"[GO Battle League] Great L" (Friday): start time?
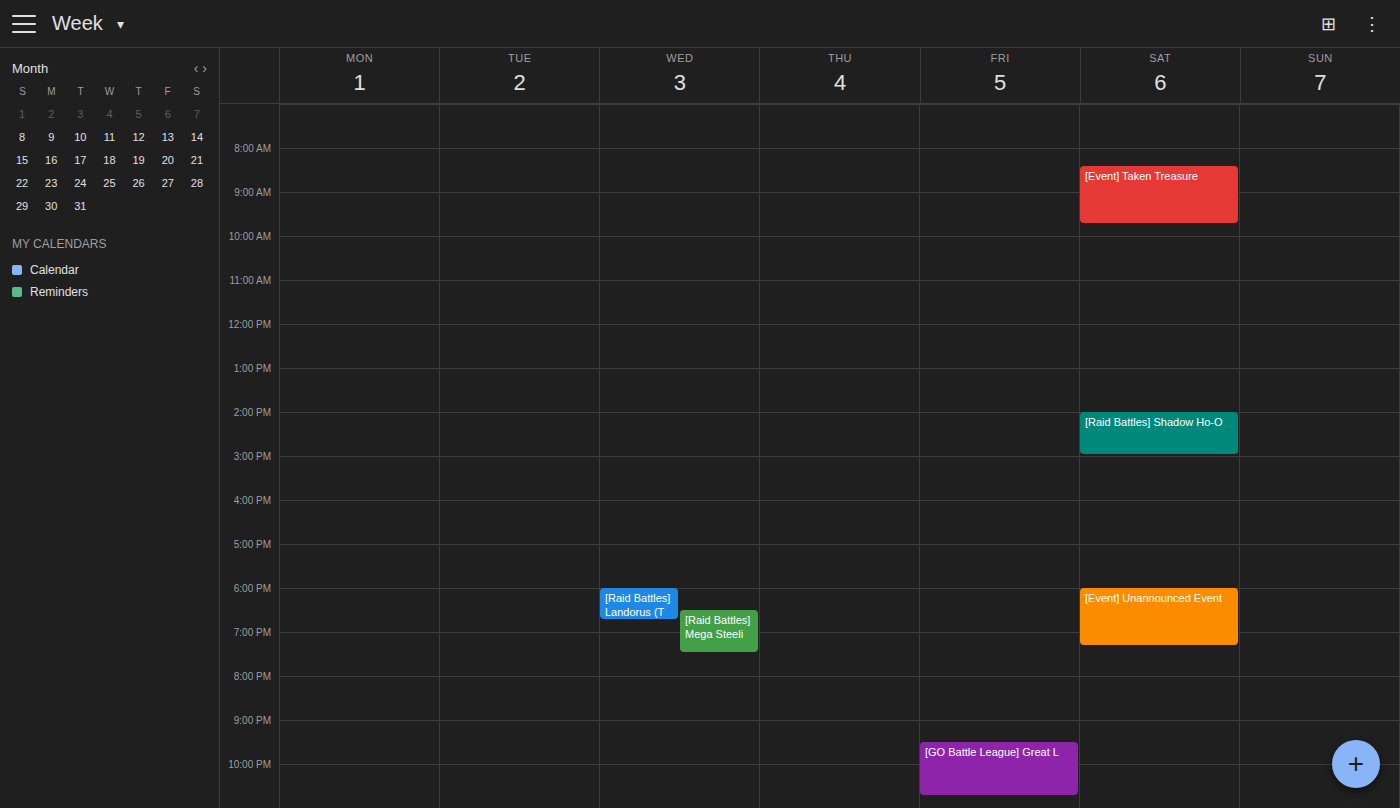
9:30 PM